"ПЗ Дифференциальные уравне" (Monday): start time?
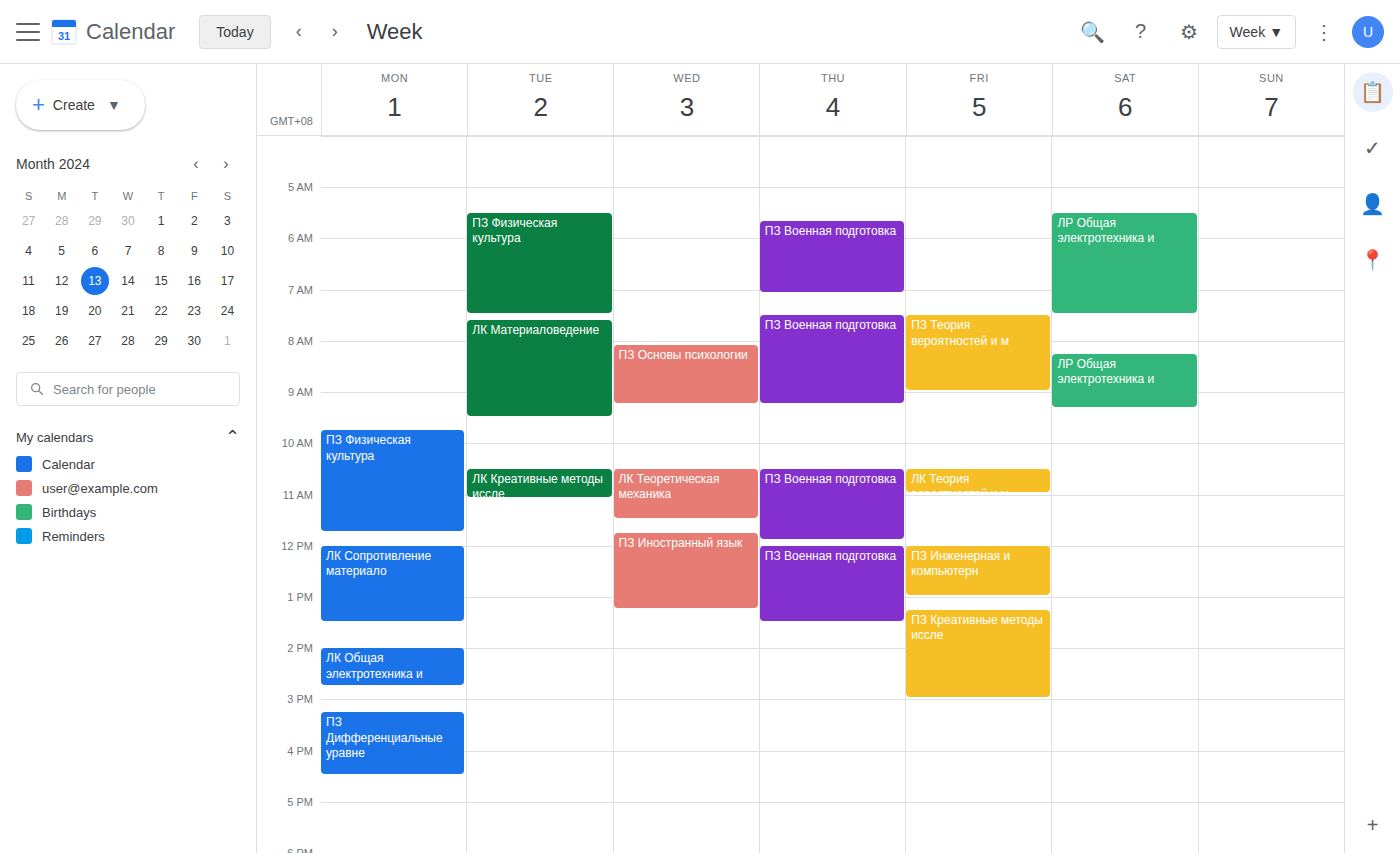
3:15 PM